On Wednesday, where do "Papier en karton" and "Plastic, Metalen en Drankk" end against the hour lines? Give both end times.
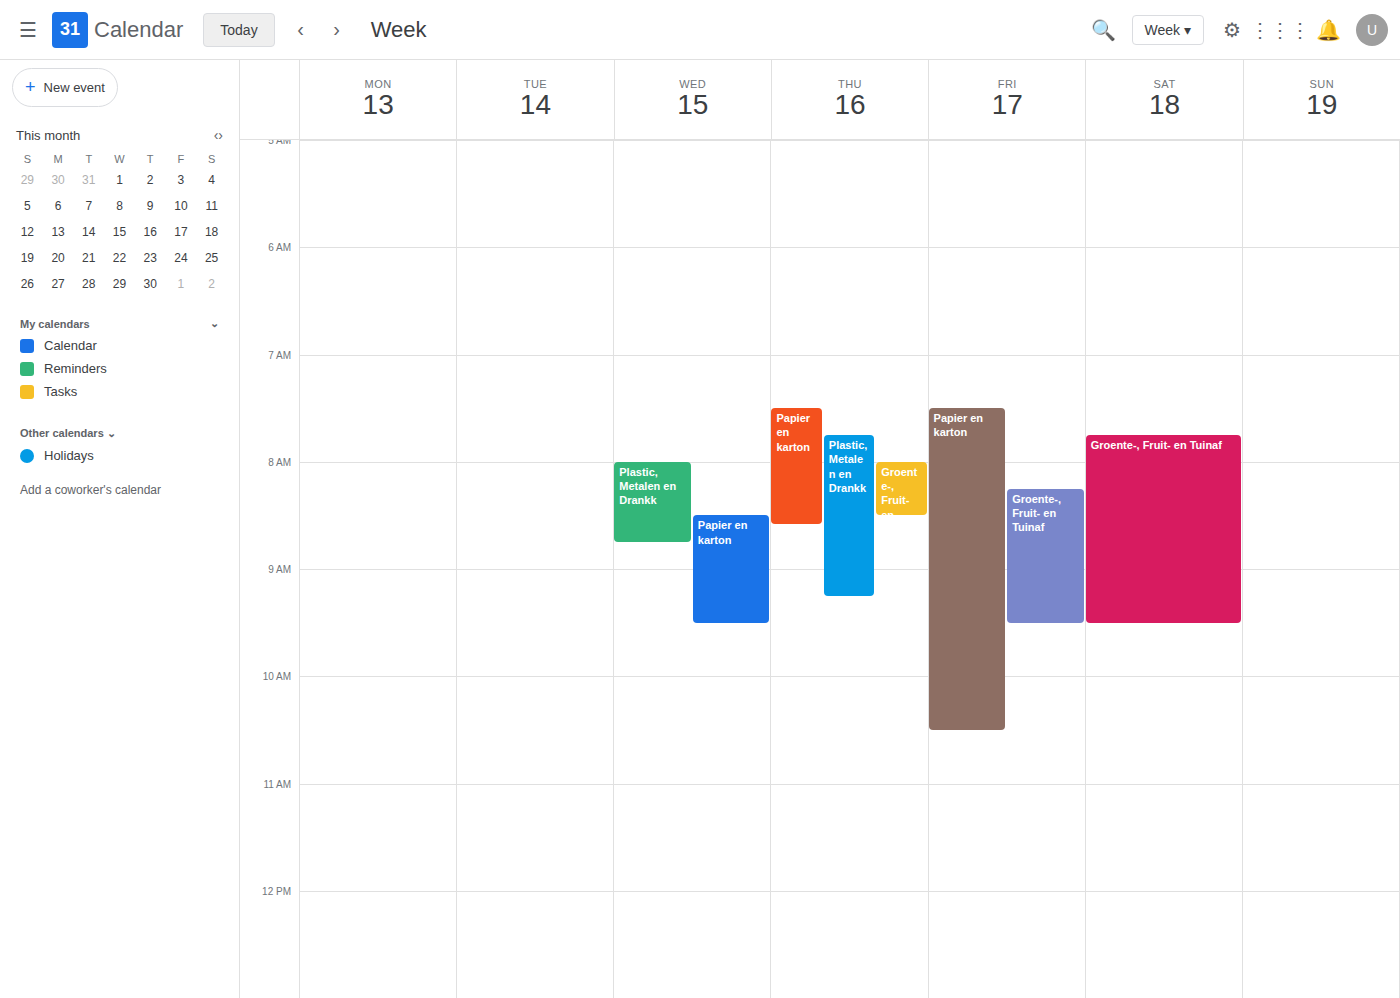
"Papier en karton": 09:30, halfway between the 09:00 and 10:00 lines. "Plastic, Metalen en Drankk": 08:45, neither: three quarters of the way from the 08:00 line to the 09:00 line.